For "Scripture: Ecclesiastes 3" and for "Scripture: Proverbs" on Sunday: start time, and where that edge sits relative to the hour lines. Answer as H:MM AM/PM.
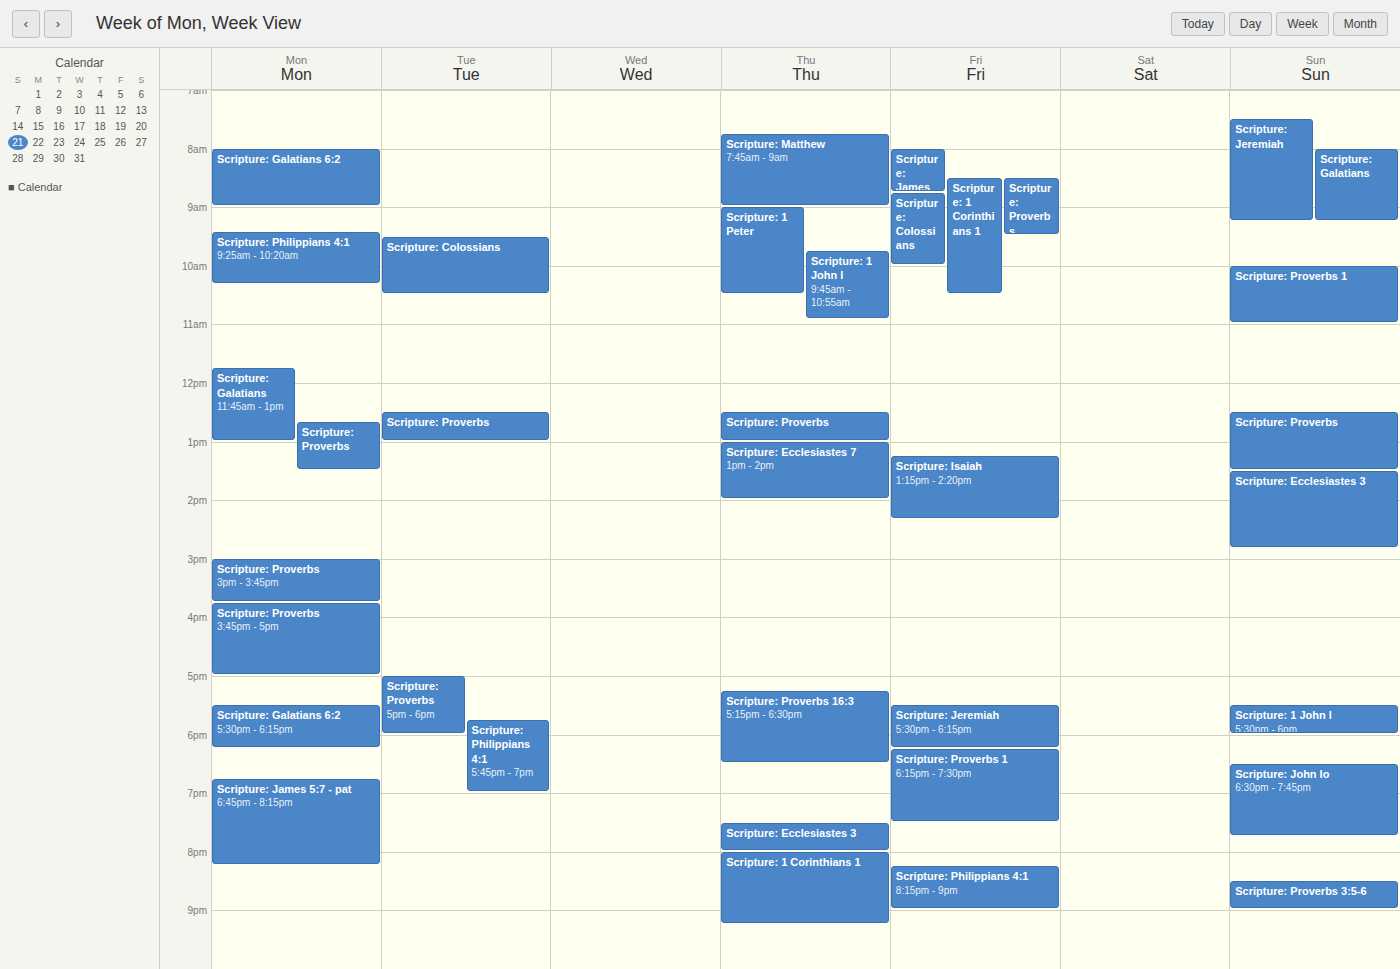
"Scripture: Ecclesiastes 3": 1:30 PM, halfway between the 1 PM and 2 PM lines. "Scripture: Proverbs": 12:30 PM, halfway between the 12 PM and 1 PM lines.